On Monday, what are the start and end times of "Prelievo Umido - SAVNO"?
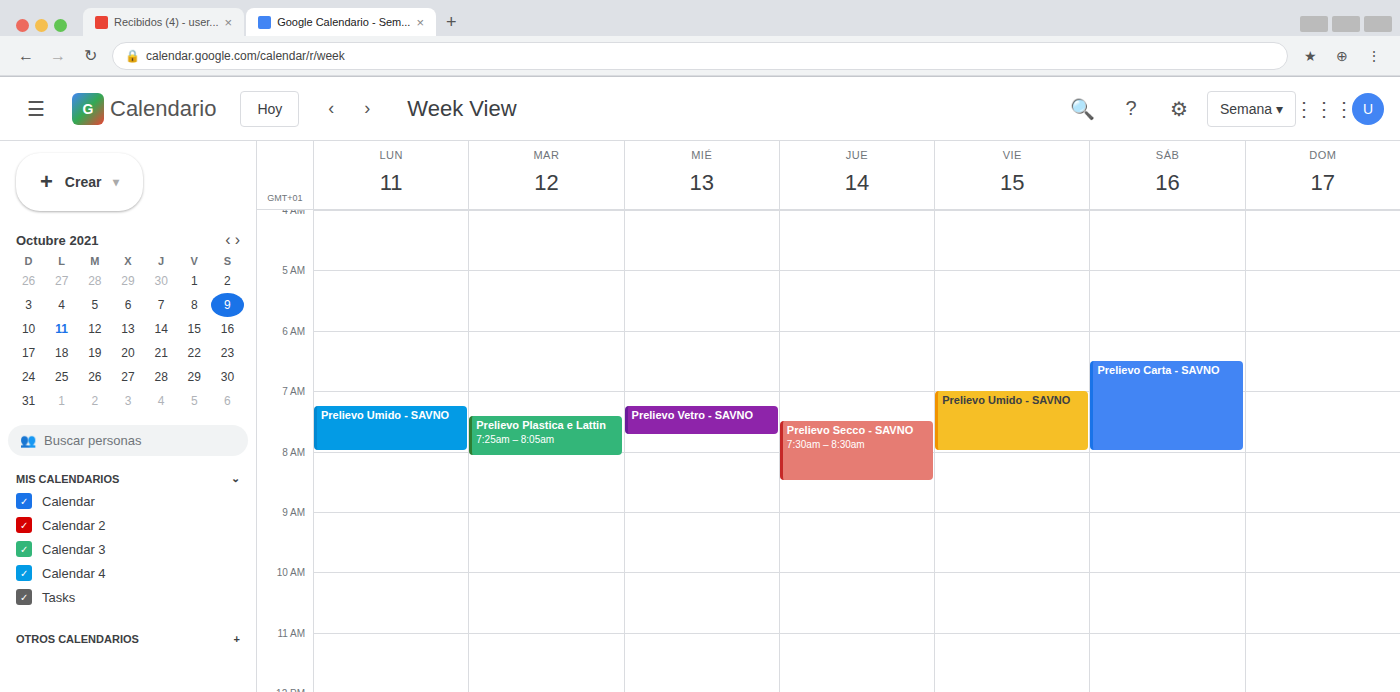
7:15 AM to 8:00 AM